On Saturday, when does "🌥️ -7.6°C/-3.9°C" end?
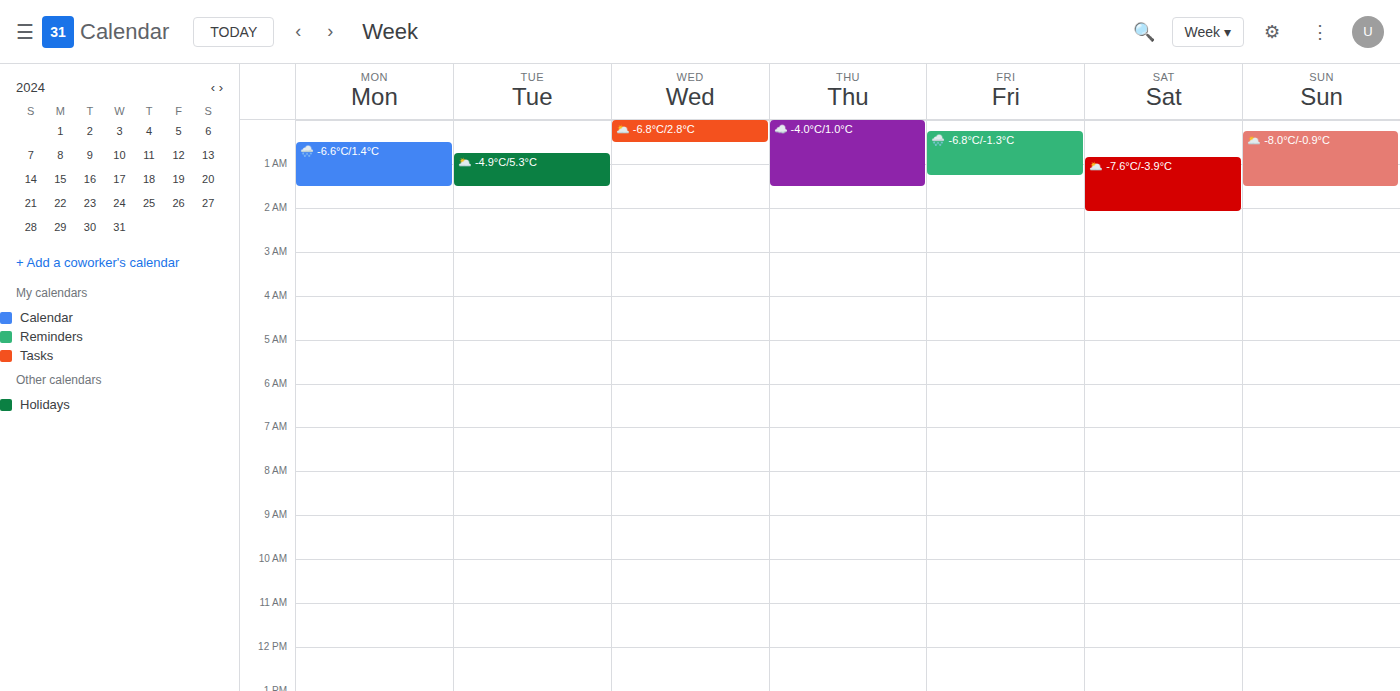
2:05 AM